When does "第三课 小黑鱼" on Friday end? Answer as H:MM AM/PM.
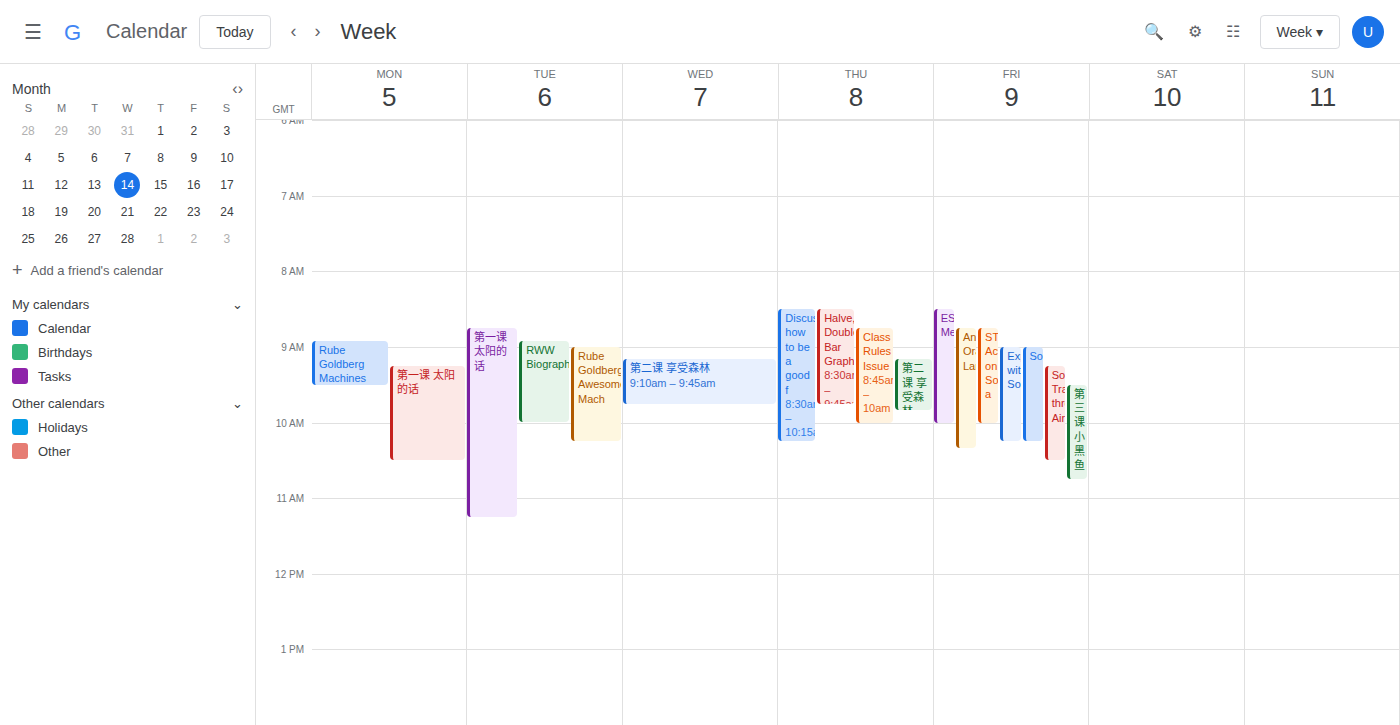
10:45 AM